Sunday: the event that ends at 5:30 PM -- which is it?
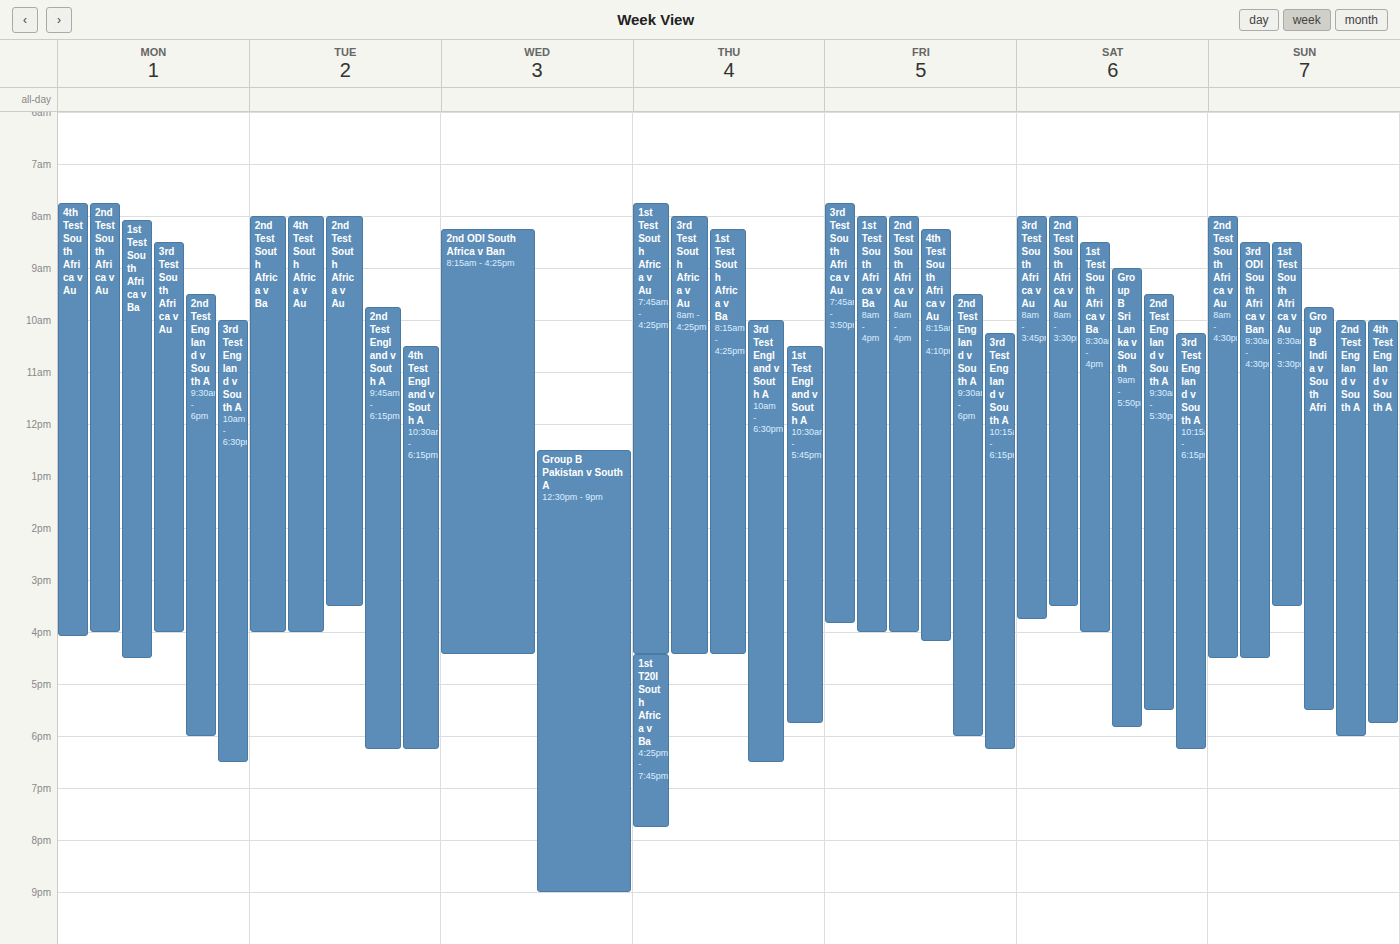
"Group B India v South Afri"